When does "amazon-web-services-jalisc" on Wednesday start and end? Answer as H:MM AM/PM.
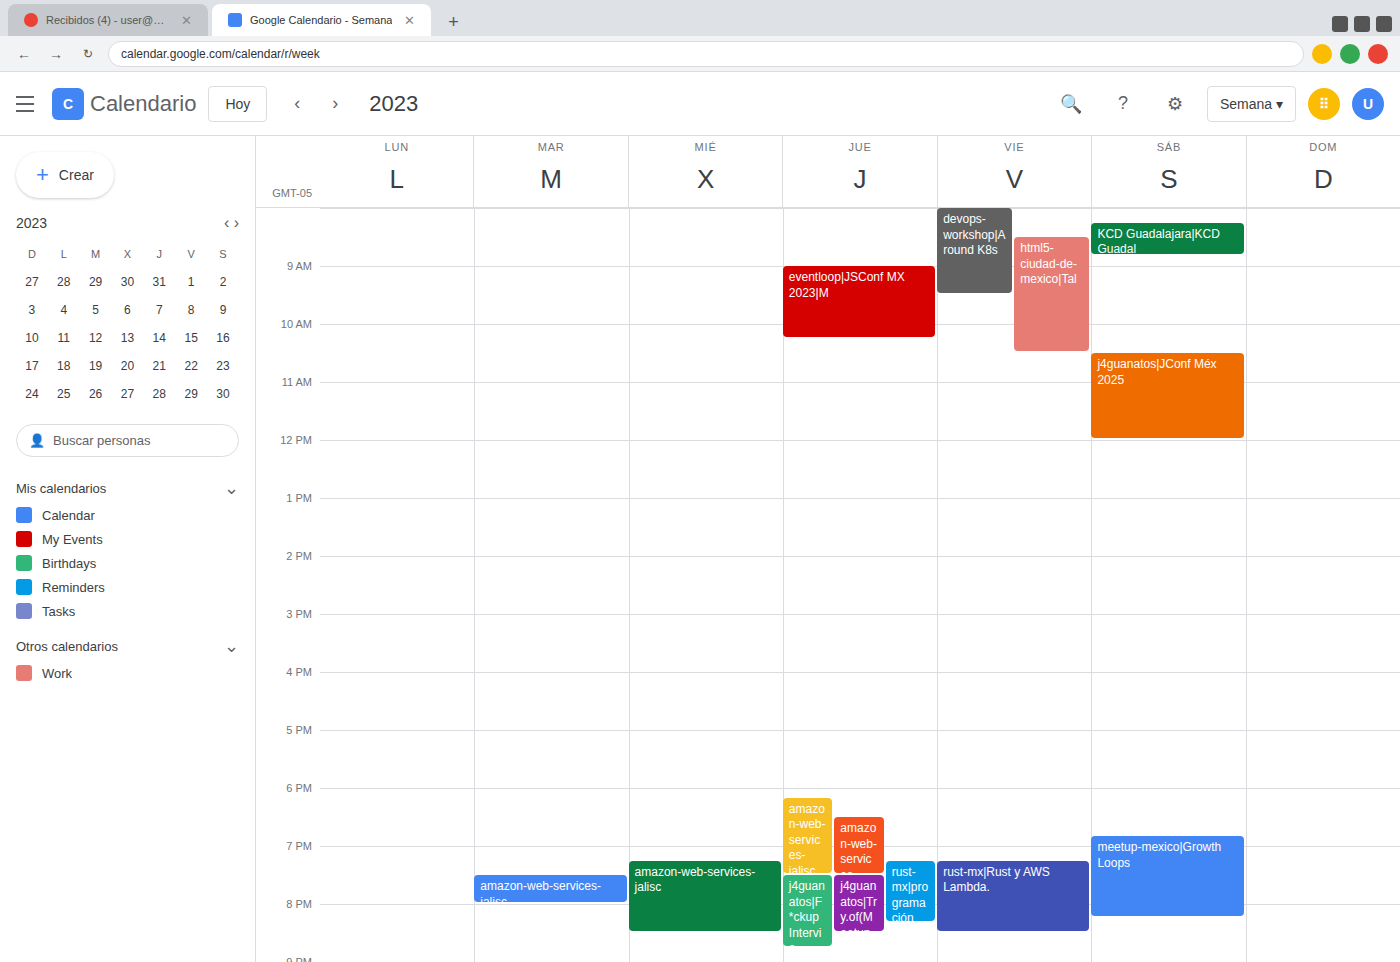
7:15 PM to 8:30 PM